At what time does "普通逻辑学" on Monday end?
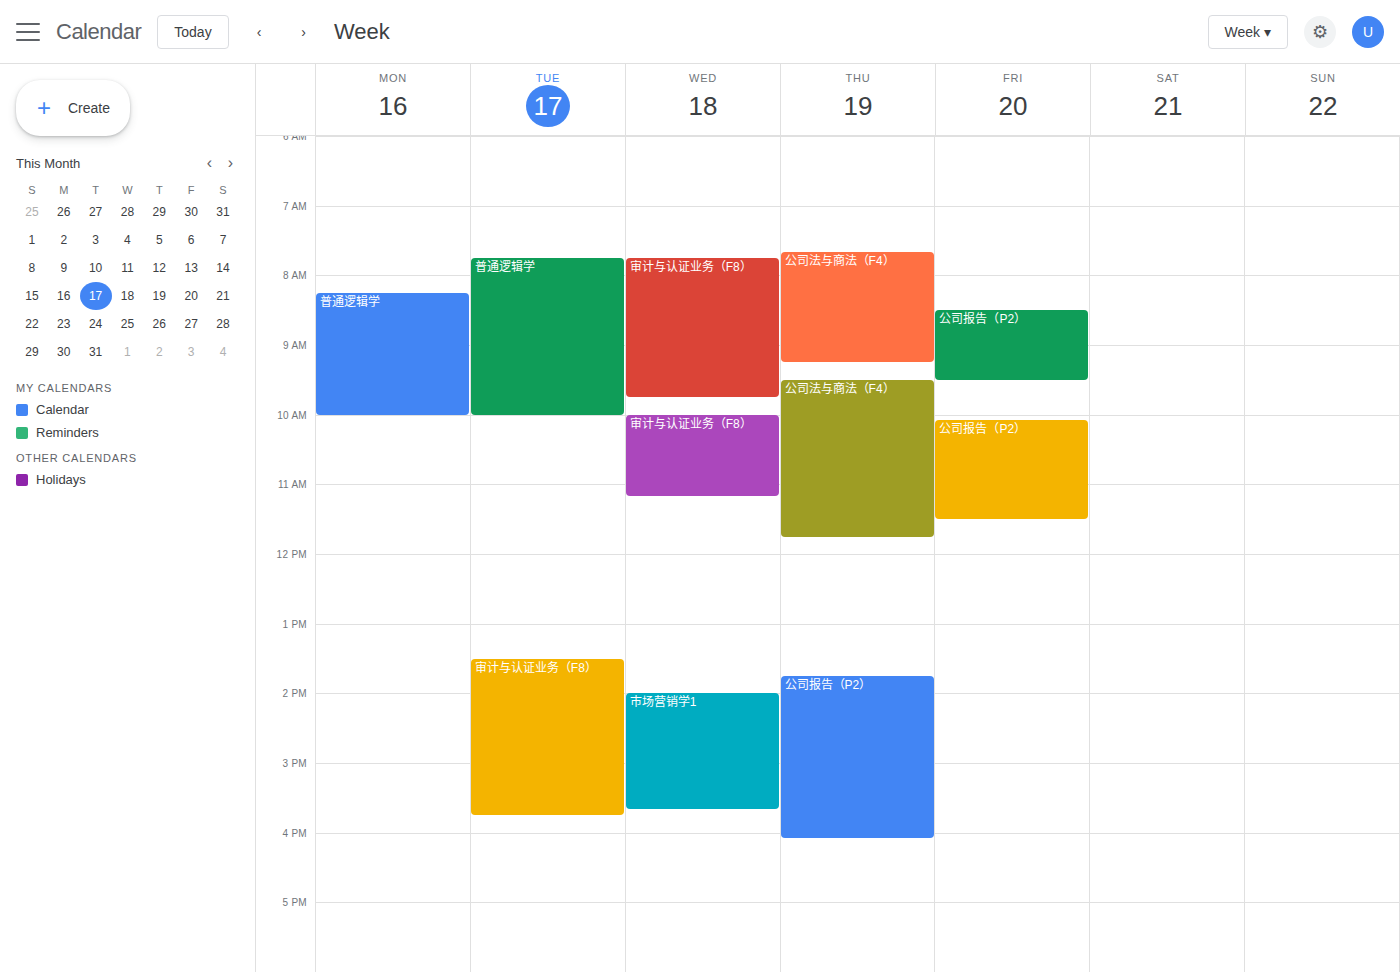
10:00 AM